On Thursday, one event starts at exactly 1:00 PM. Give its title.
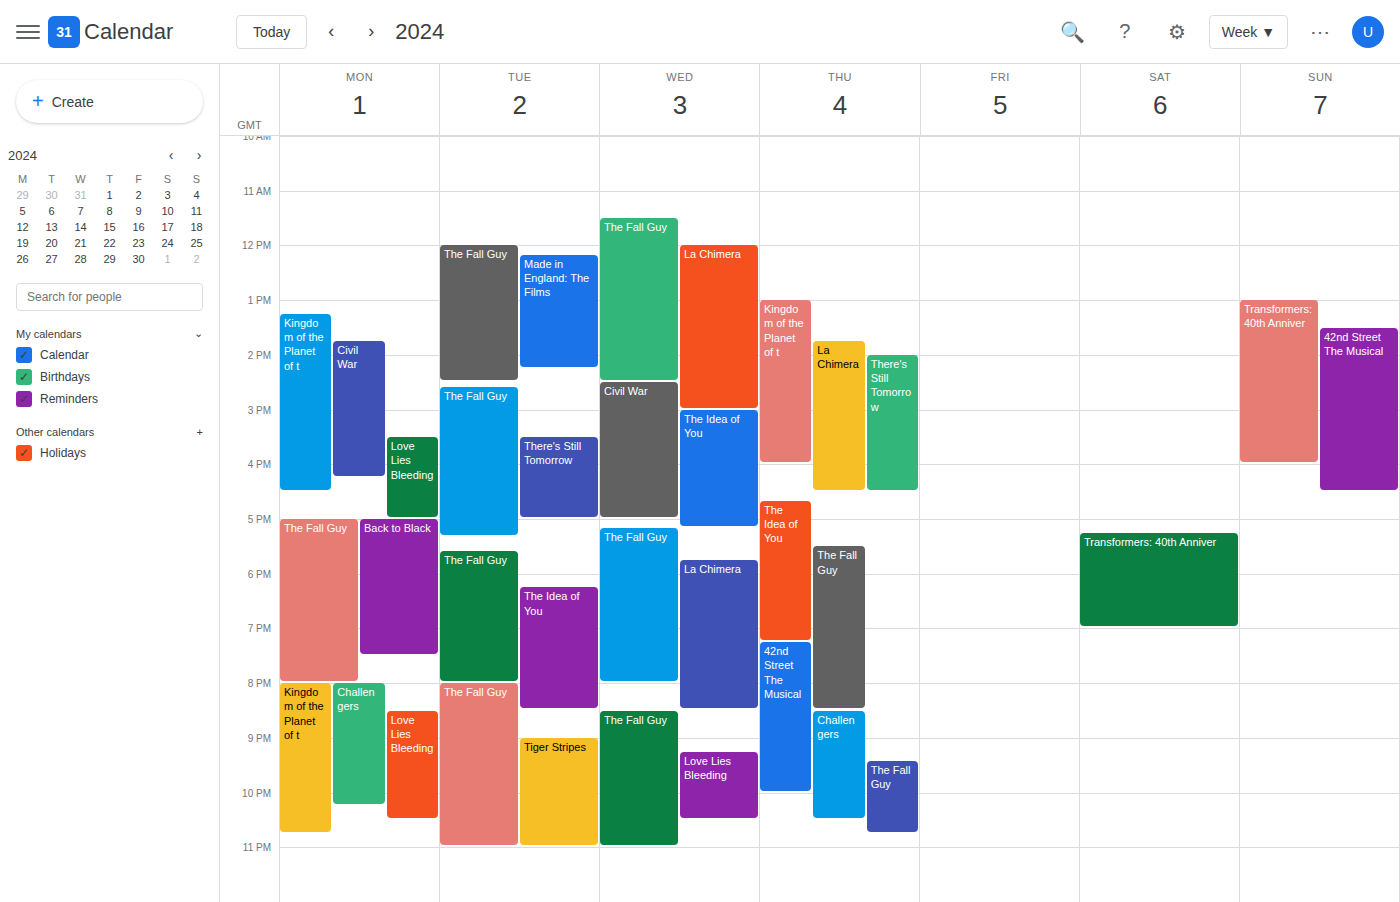
"Kingdom of the Planet of t"